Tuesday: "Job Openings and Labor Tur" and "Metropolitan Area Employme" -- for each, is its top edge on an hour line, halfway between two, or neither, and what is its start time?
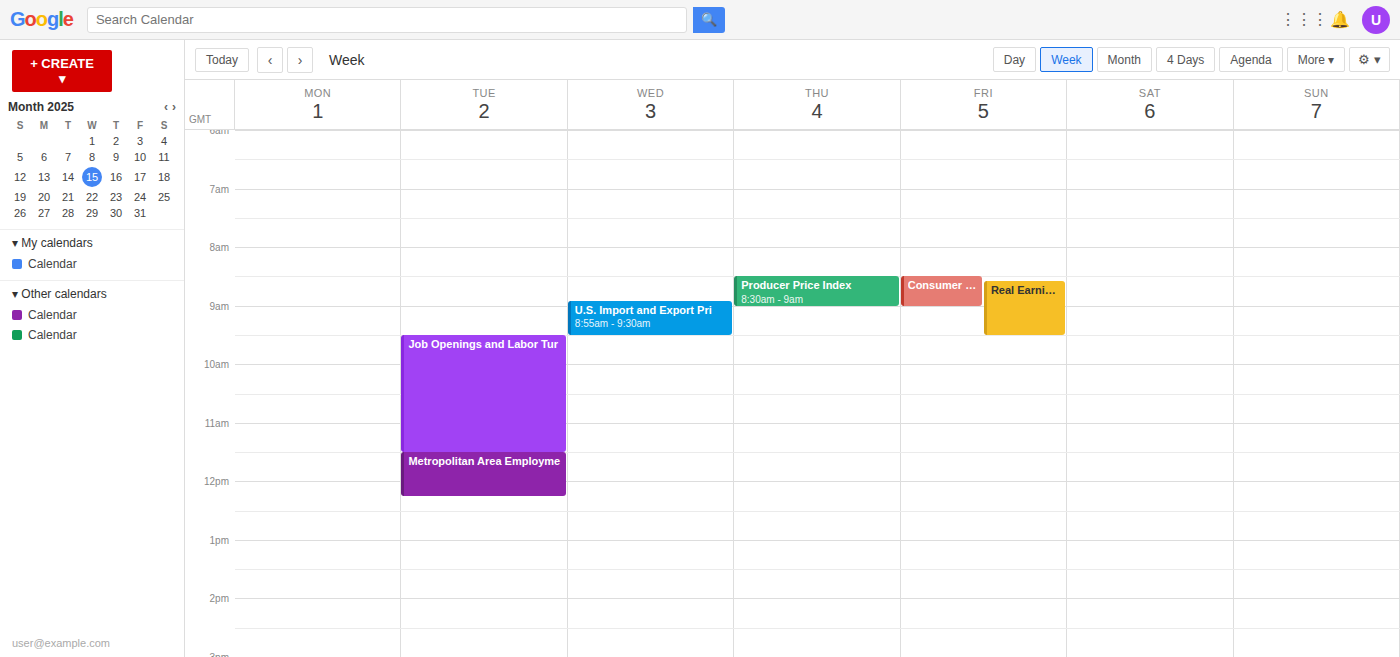
"Job Openings and Labor Tur": 9:30 AM, halfway between the 9 AM and 10 AM lines. "Metropolitan Area Employme": 11:30 AM, halfway between the 11 AM and 12 PM lines.